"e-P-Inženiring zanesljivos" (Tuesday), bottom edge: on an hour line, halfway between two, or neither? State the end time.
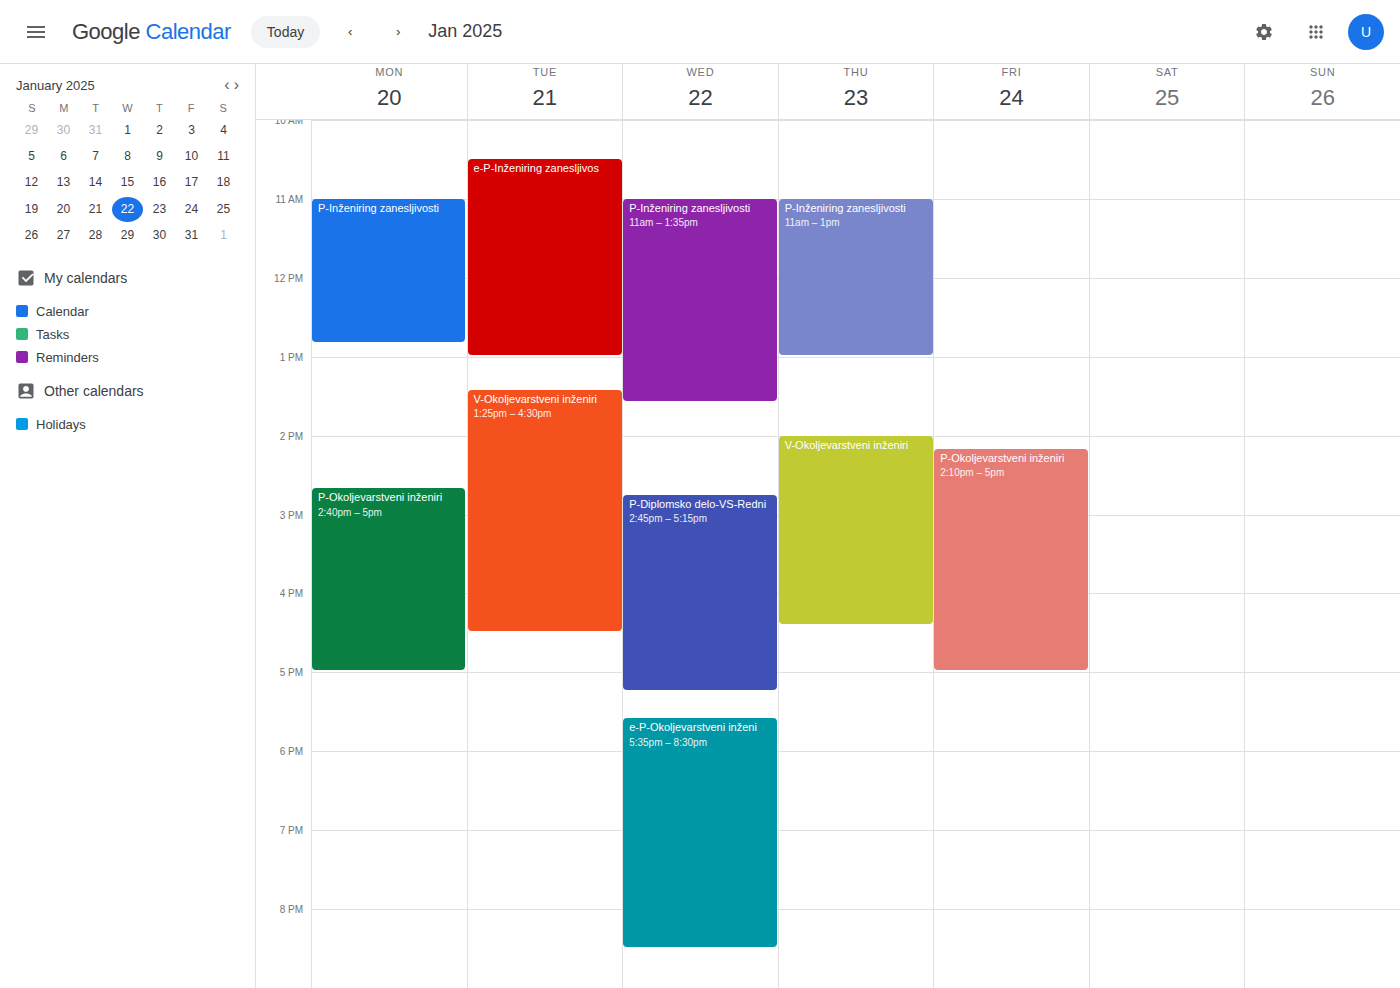
1:00 PM -- exactly on the 1 PM line.